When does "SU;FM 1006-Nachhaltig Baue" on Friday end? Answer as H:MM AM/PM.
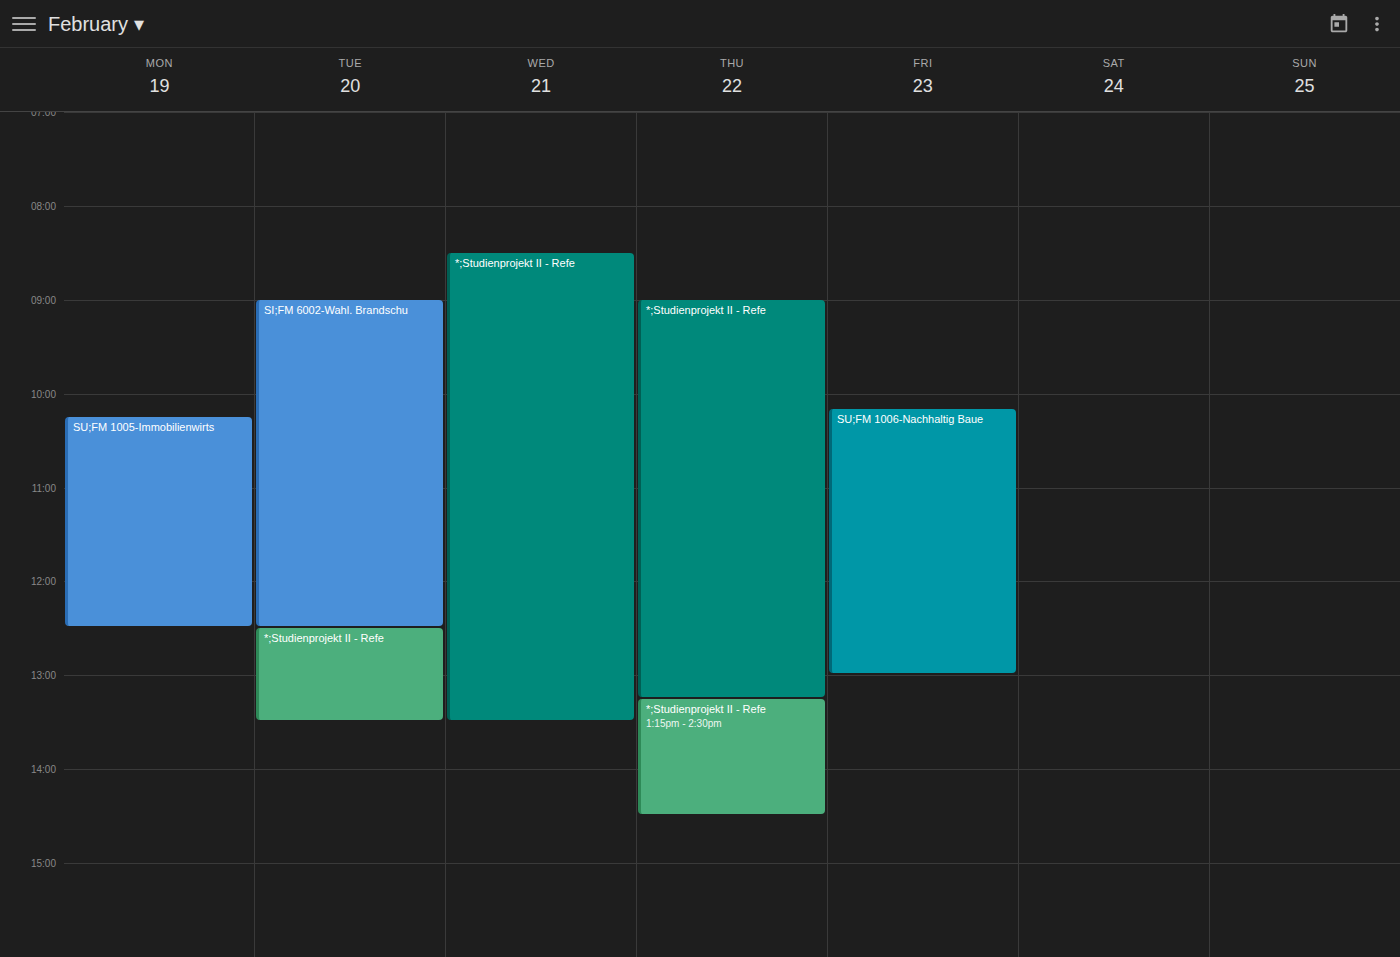
1:00 PM